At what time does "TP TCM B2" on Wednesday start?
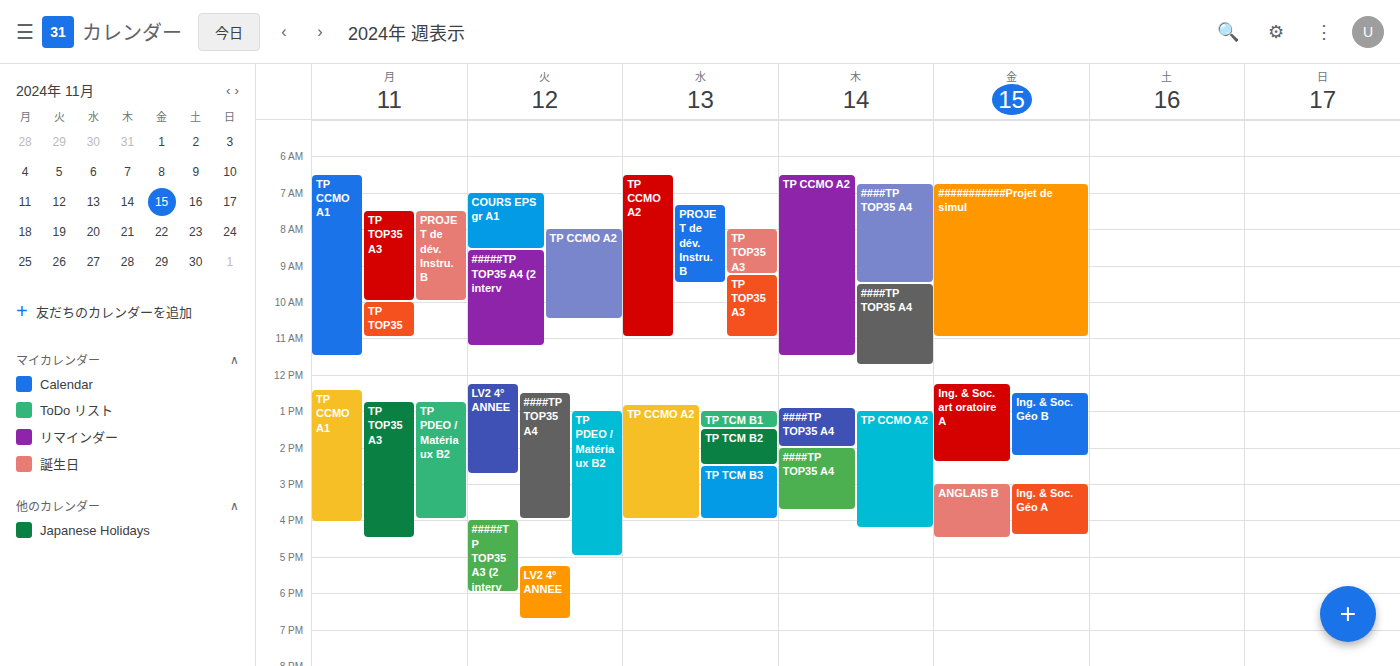
1:30 PM